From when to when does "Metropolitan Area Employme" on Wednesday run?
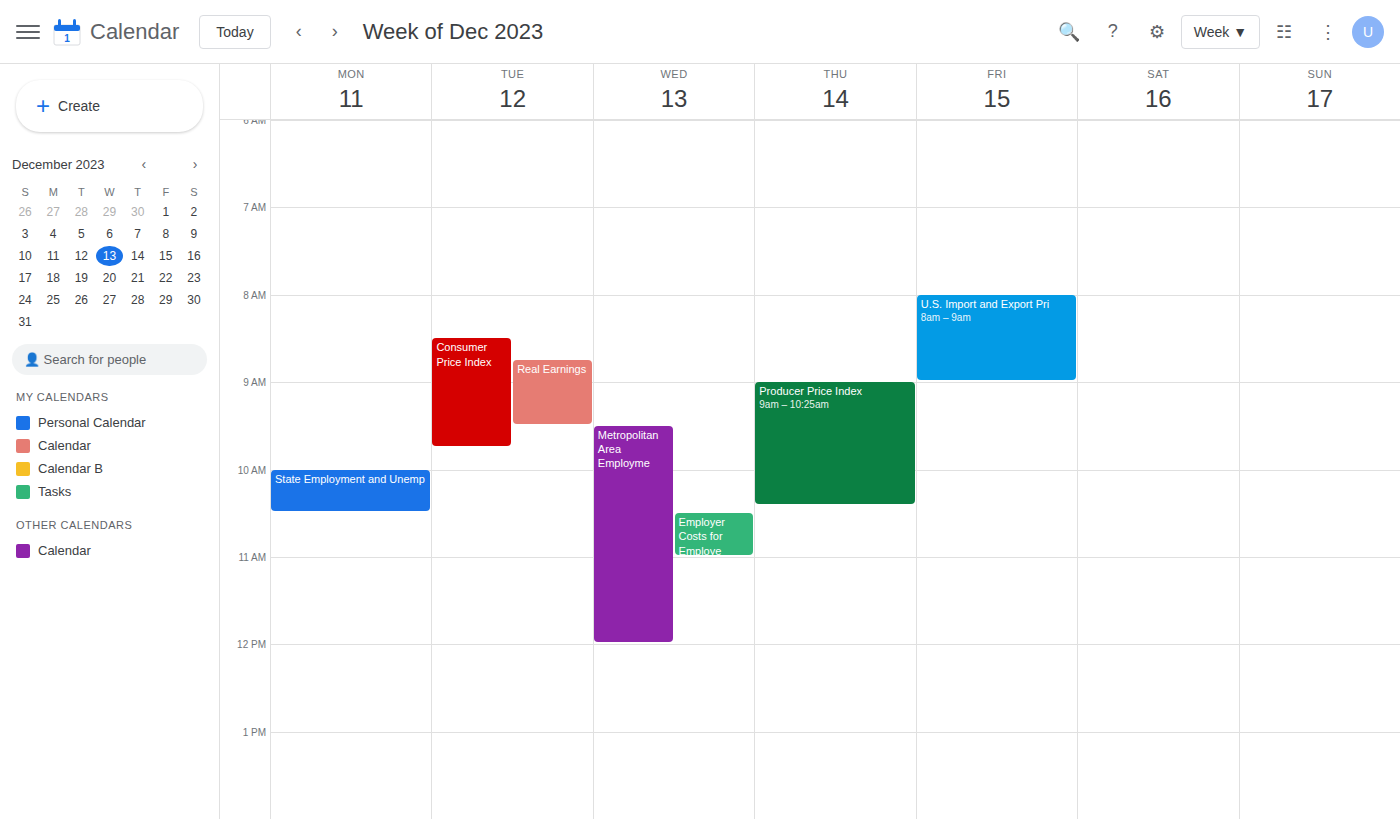
9:30 AM to 12:00 PM